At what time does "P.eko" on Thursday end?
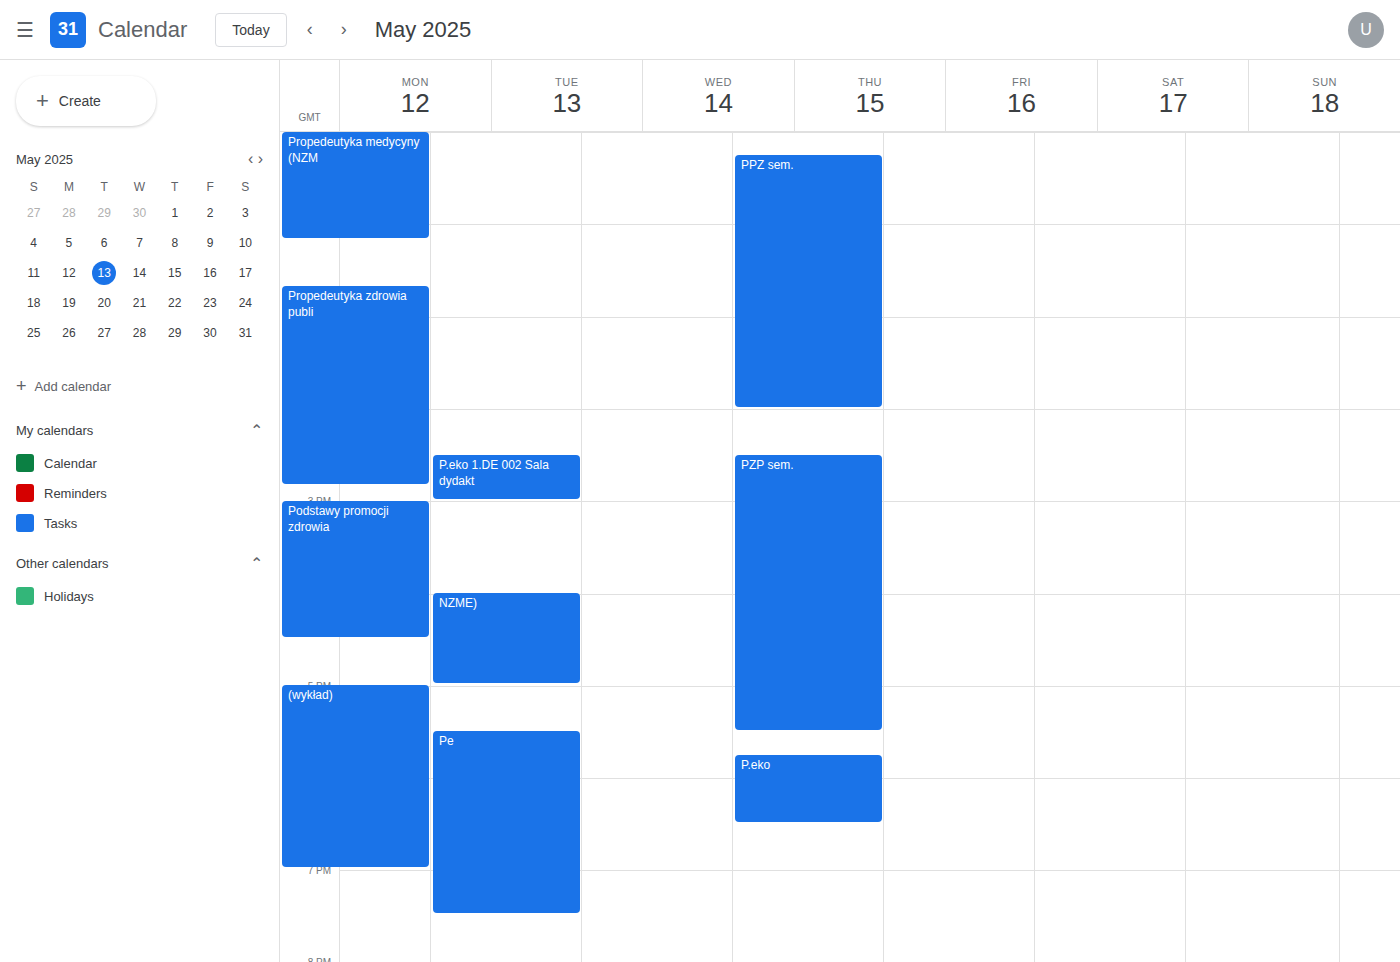
6:30 PM